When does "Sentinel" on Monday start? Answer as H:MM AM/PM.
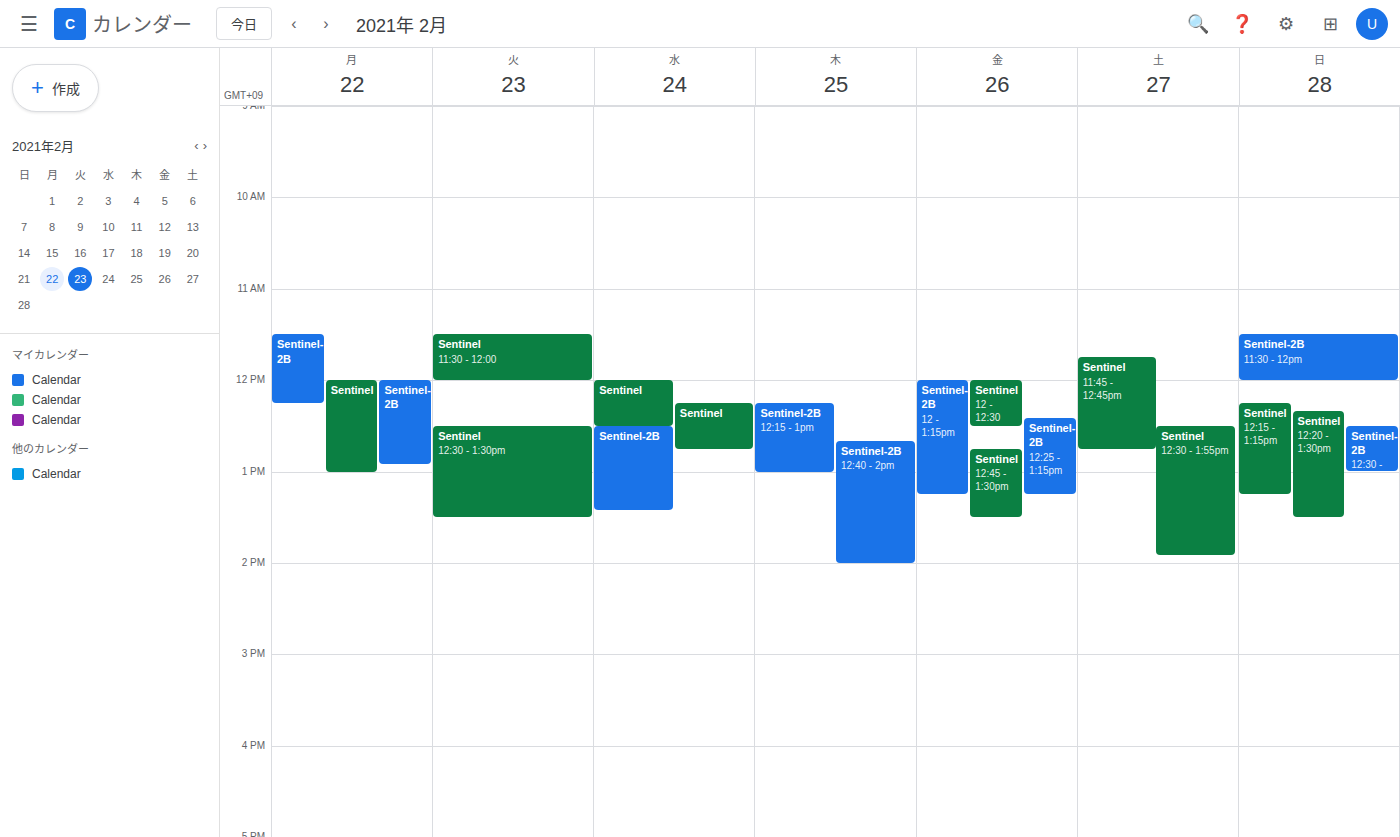
12:00 PM